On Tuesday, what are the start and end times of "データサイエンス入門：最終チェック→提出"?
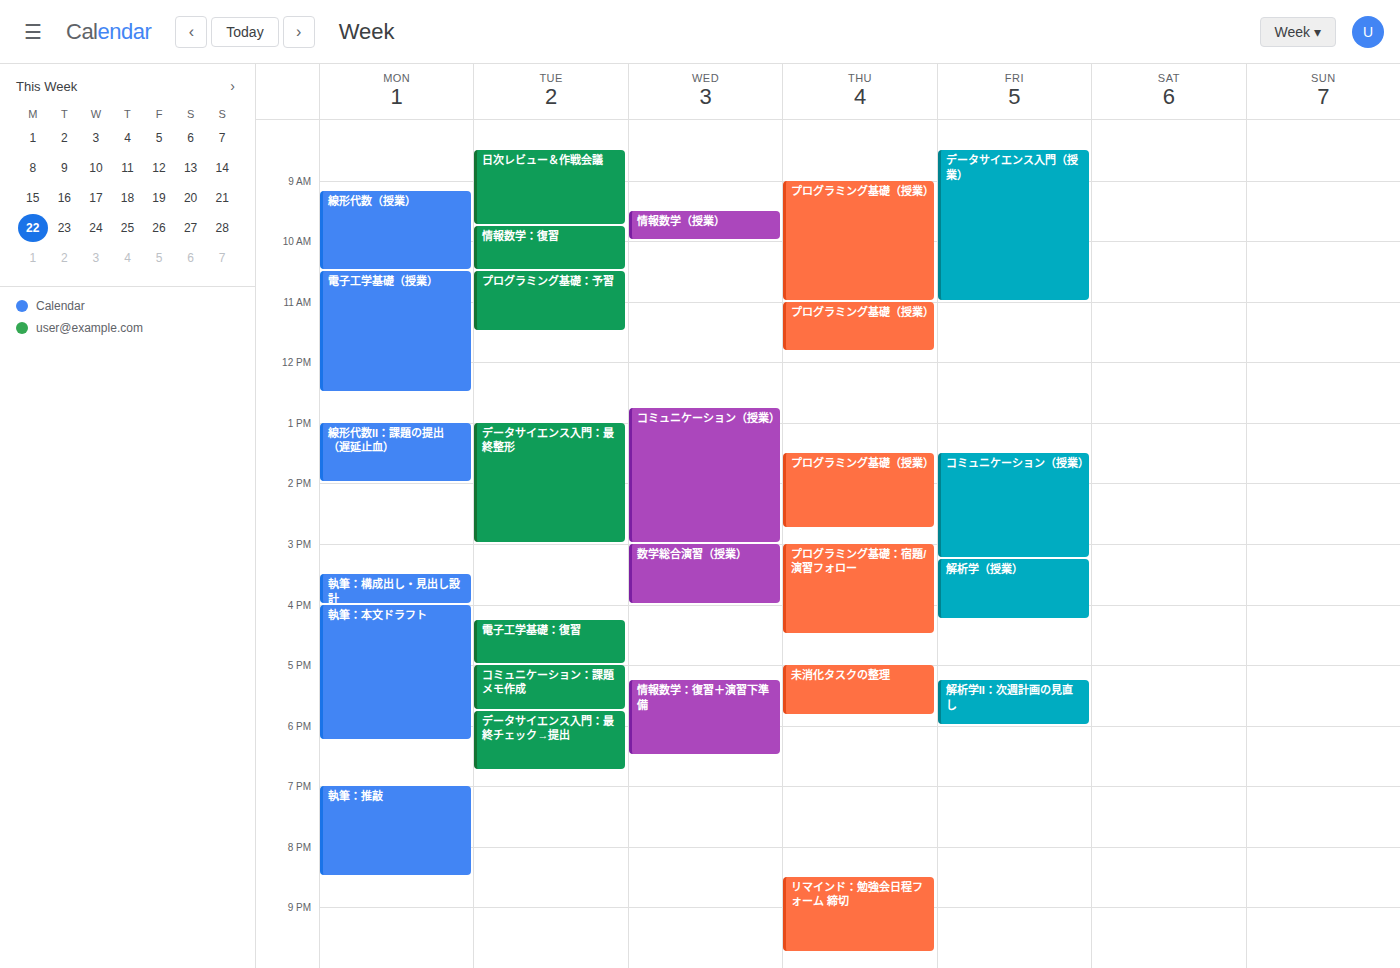
5:45 PM to 6:45 PM